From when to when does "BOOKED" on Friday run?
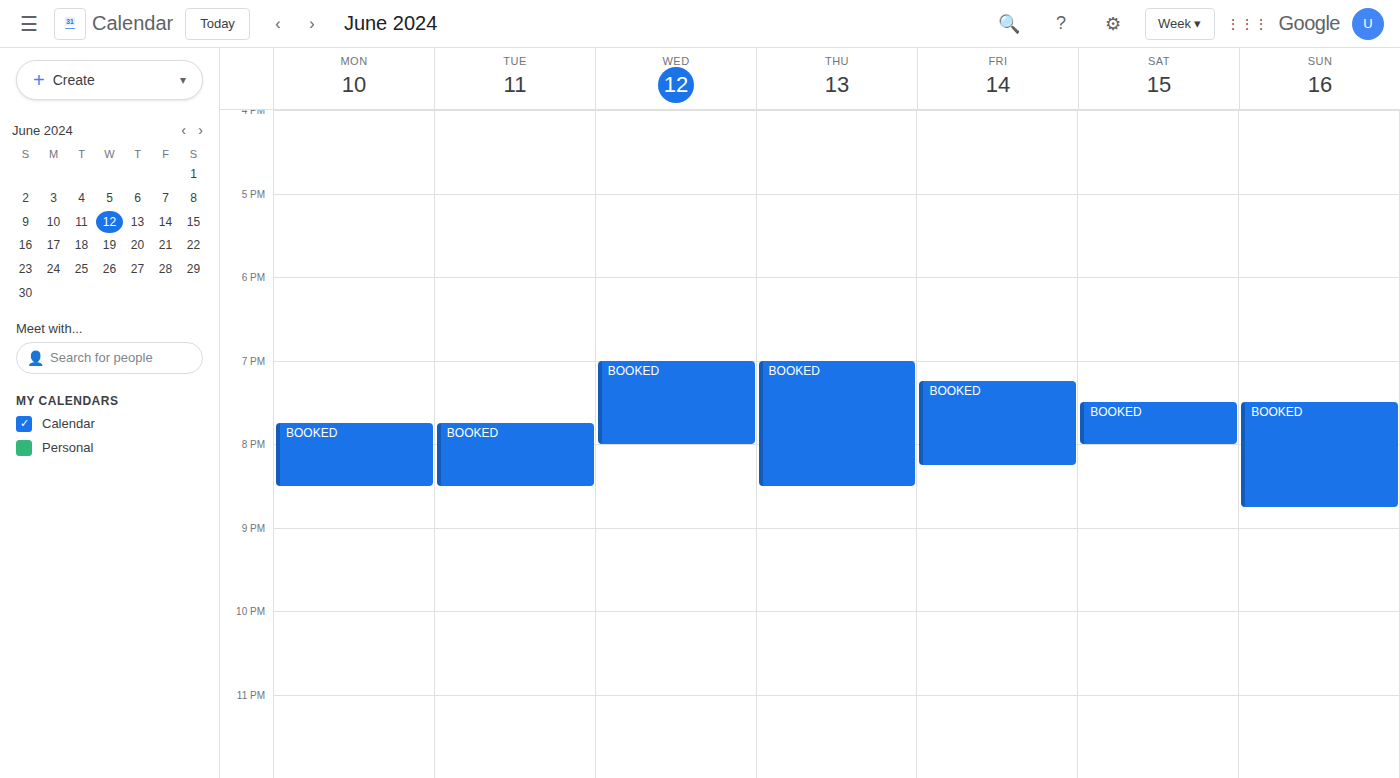
7:15 PM to 8:15 PM